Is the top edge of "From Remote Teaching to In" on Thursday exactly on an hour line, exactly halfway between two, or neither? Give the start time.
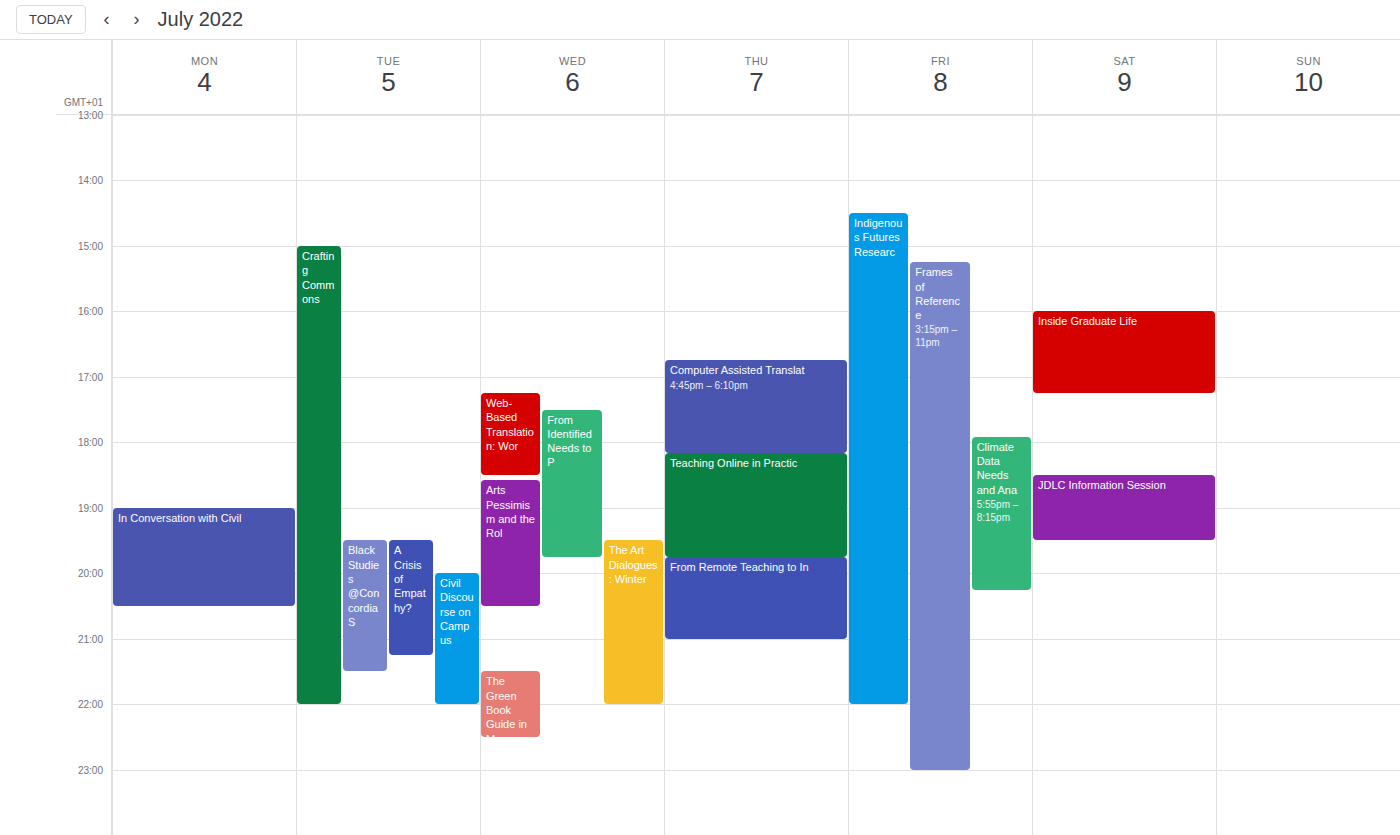
7:45 PM -- neither: three quarters of the way from the 7 PM line to the 8 PM line.